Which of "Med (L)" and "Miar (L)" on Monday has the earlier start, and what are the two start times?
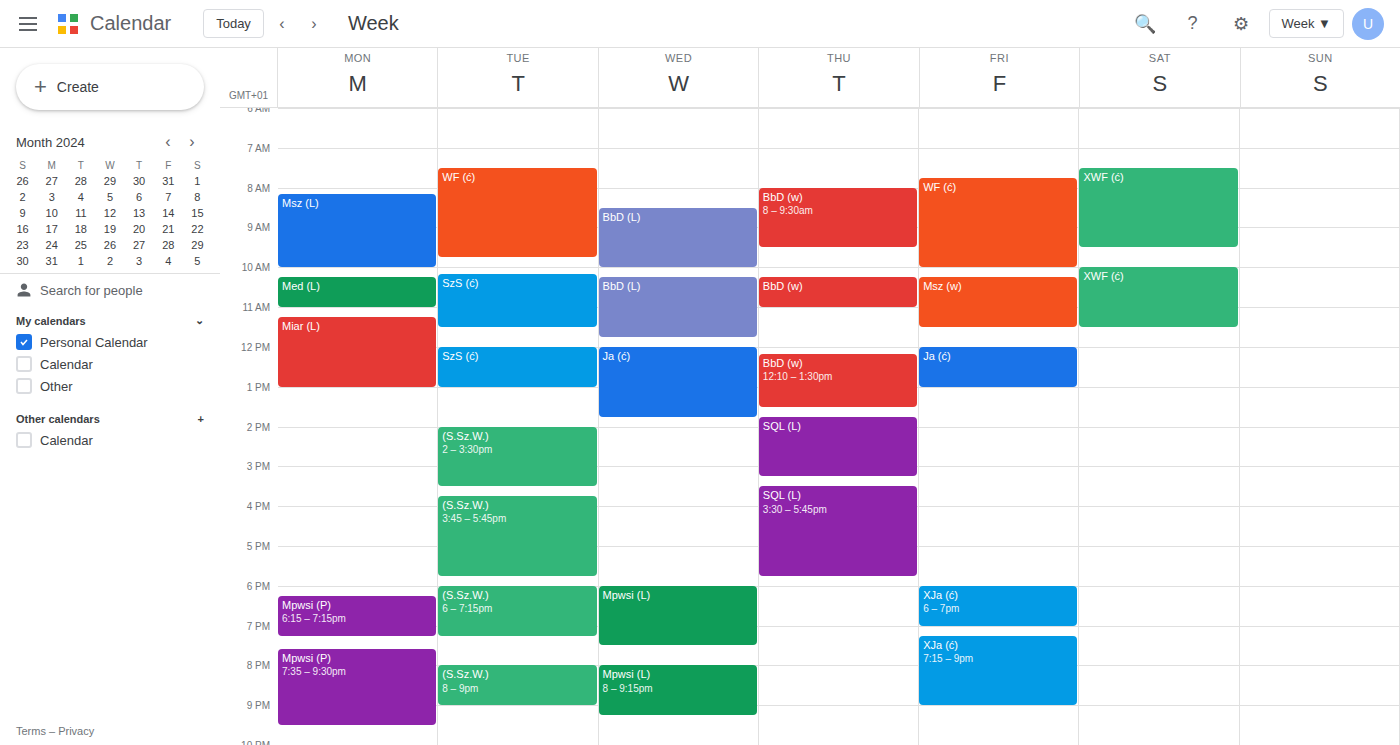
"Med (L)" 10:15 AM; "Miar (L)" 11:15 AM.